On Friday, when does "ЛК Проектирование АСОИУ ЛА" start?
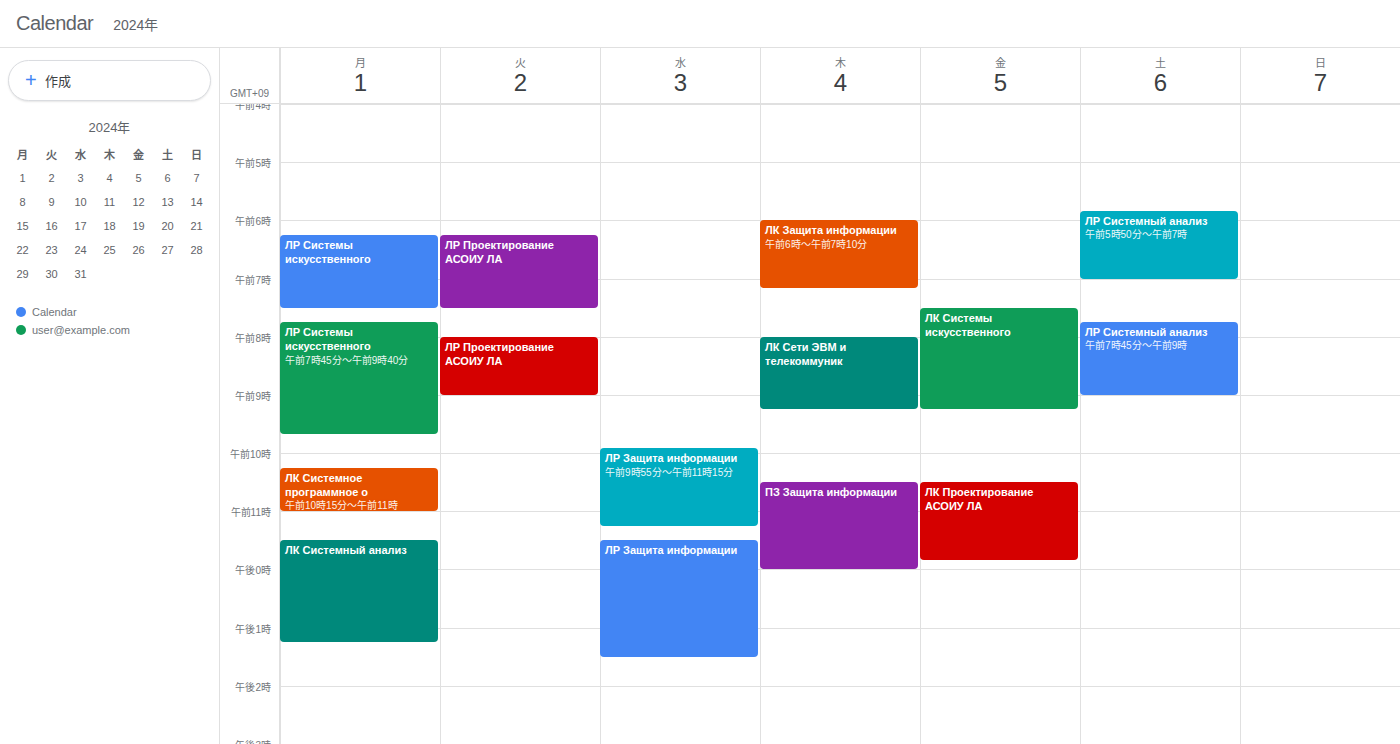
10:30